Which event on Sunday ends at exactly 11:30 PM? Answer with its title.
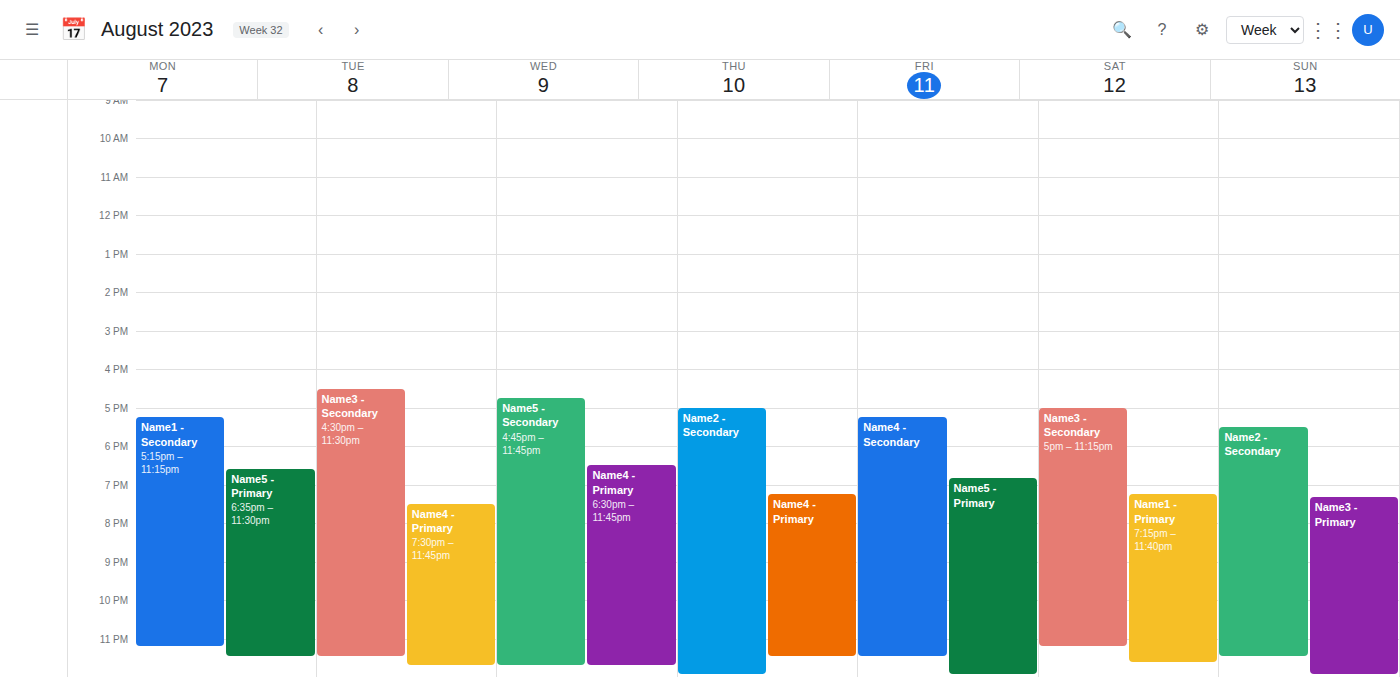
"Name2 - Secondary"